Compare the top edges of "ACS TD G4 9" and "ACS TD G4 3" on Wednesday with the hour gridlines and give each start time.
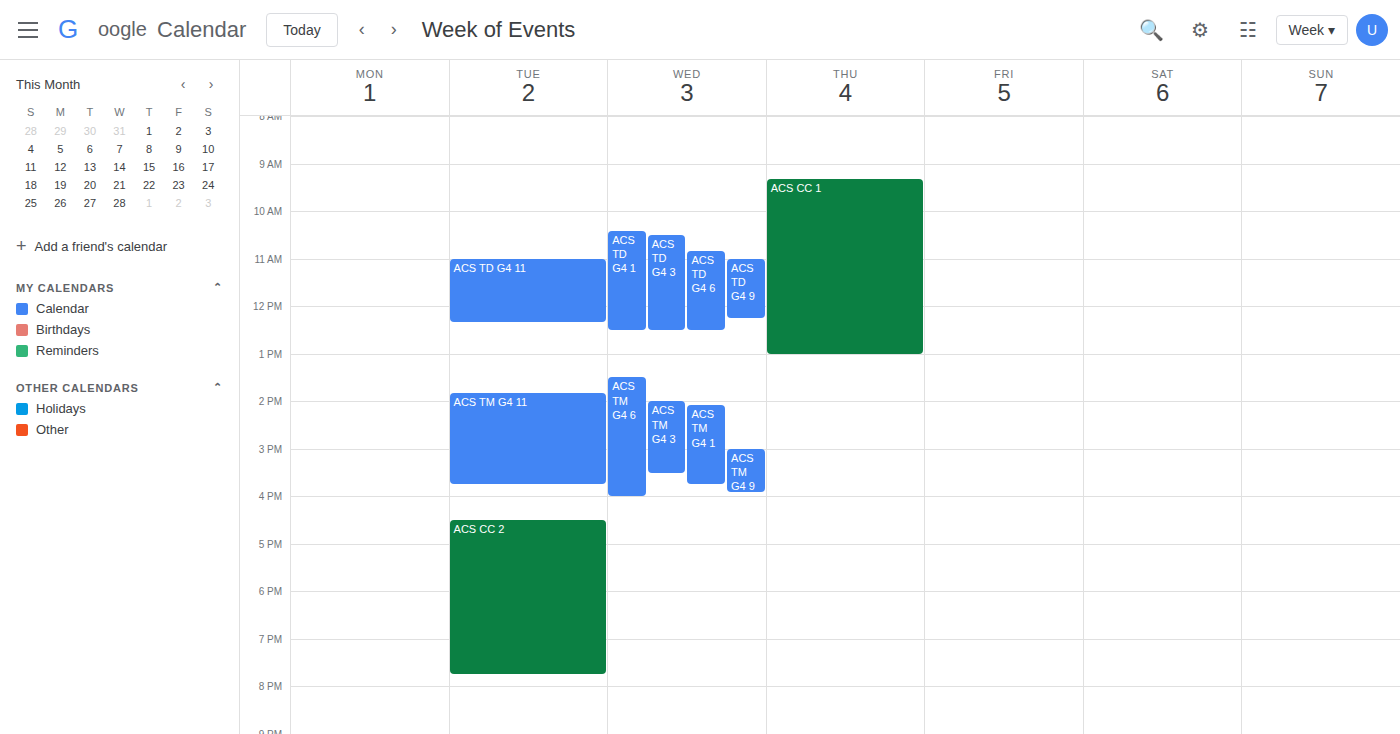
"ACS TD G4 9": 11:00 AM, exactly on the 11 AM line. "ACS TD G4 3": 10:30 AM, halfway between the 10 AM and 11 AM lines.